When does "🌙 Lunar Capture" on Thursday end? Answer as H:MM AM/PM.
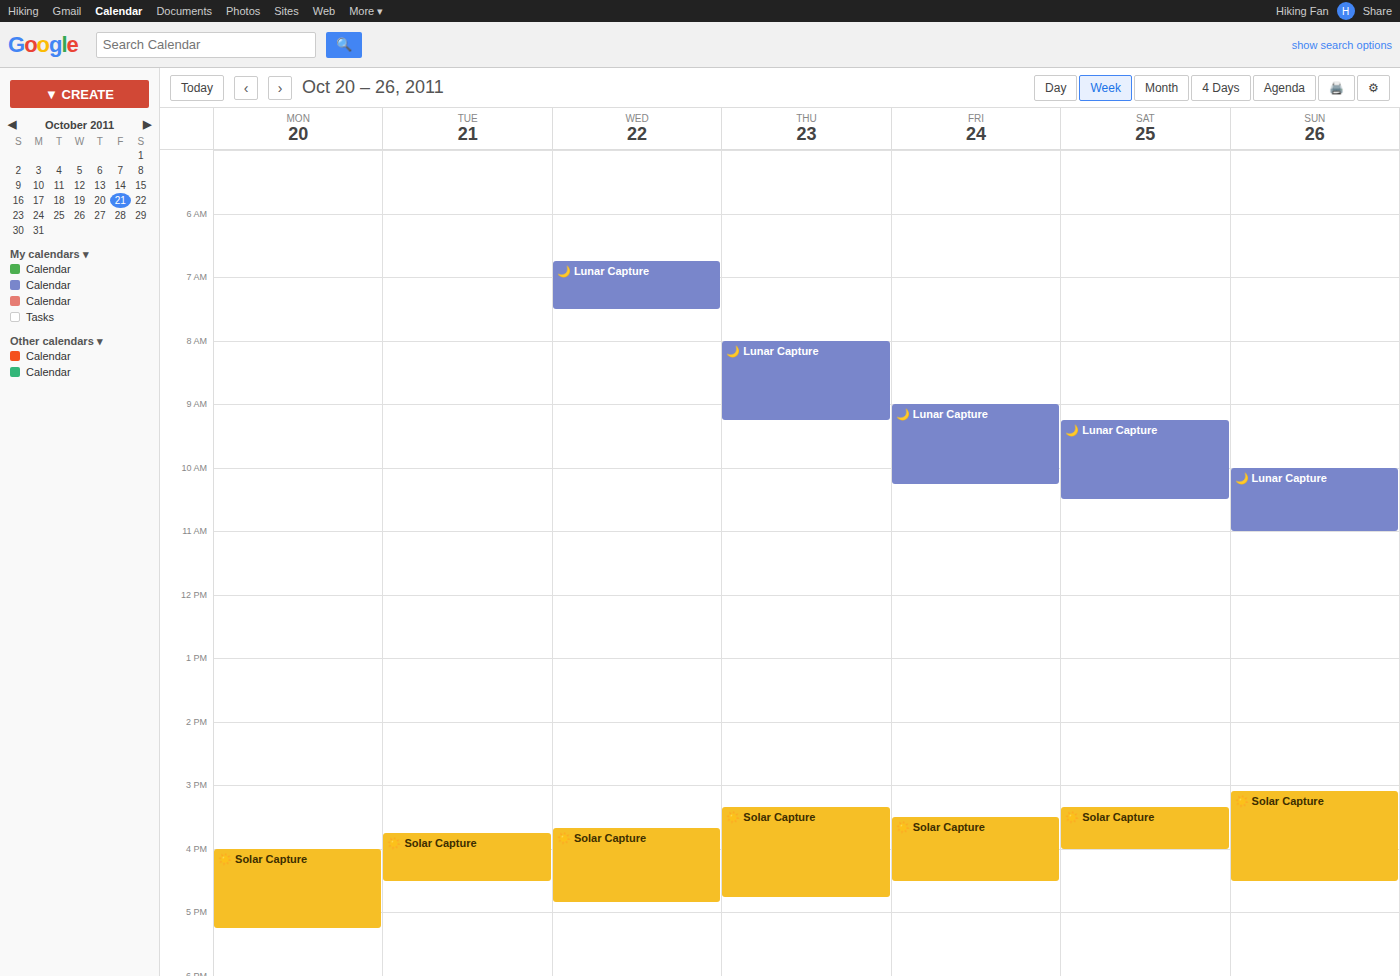
9:15 AM